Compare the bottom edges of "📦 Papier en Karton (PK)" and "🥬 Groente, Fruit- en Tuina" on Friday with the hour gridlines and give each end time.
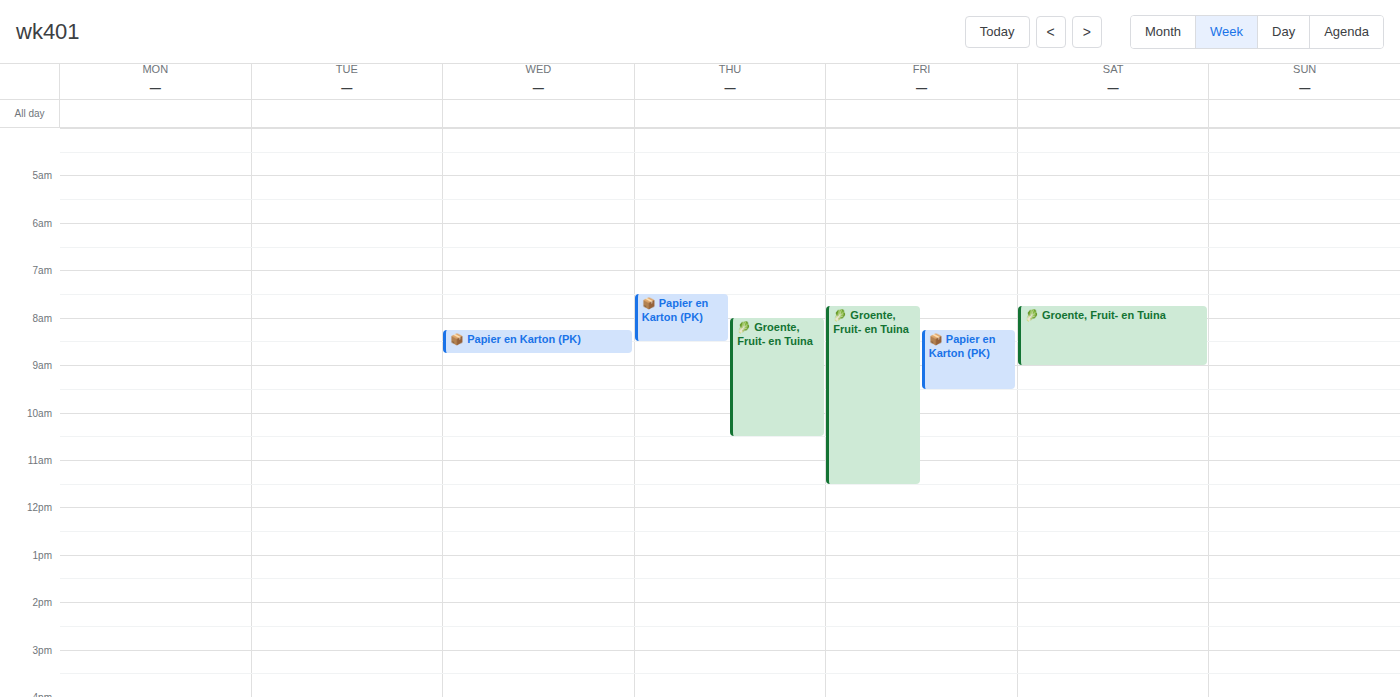
"📦 Papier en Karton (PK)": 9:30 AM, halfway between the 9 AM and 10 AM lines. "🥬 Groente, Fruit- en Tuina": 11:30 AM, halfway between the 11 AM and 12 PM lines.